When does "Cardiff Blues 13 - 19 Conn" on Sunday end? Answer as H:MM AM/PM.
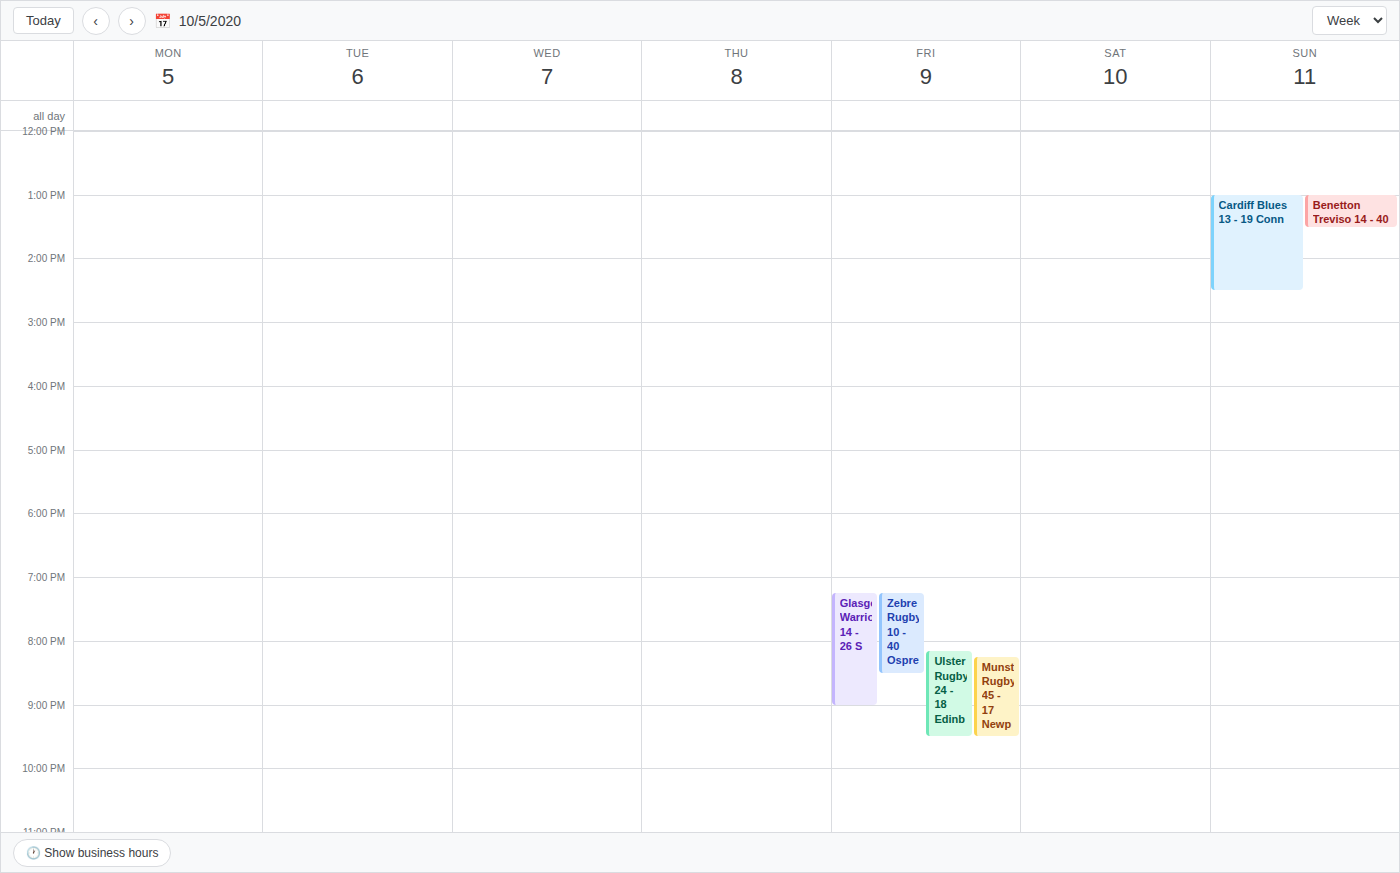
2:30 PM